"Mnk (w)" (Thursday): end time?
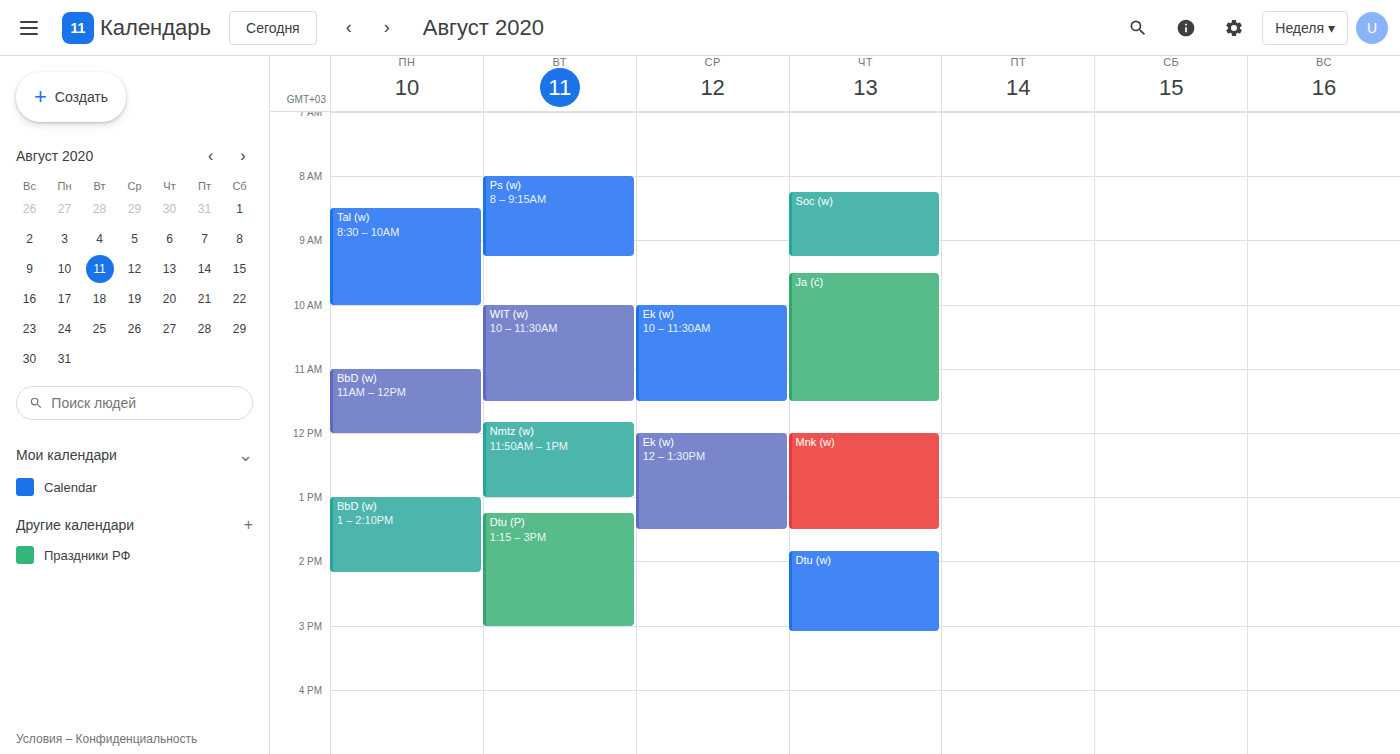
13:30